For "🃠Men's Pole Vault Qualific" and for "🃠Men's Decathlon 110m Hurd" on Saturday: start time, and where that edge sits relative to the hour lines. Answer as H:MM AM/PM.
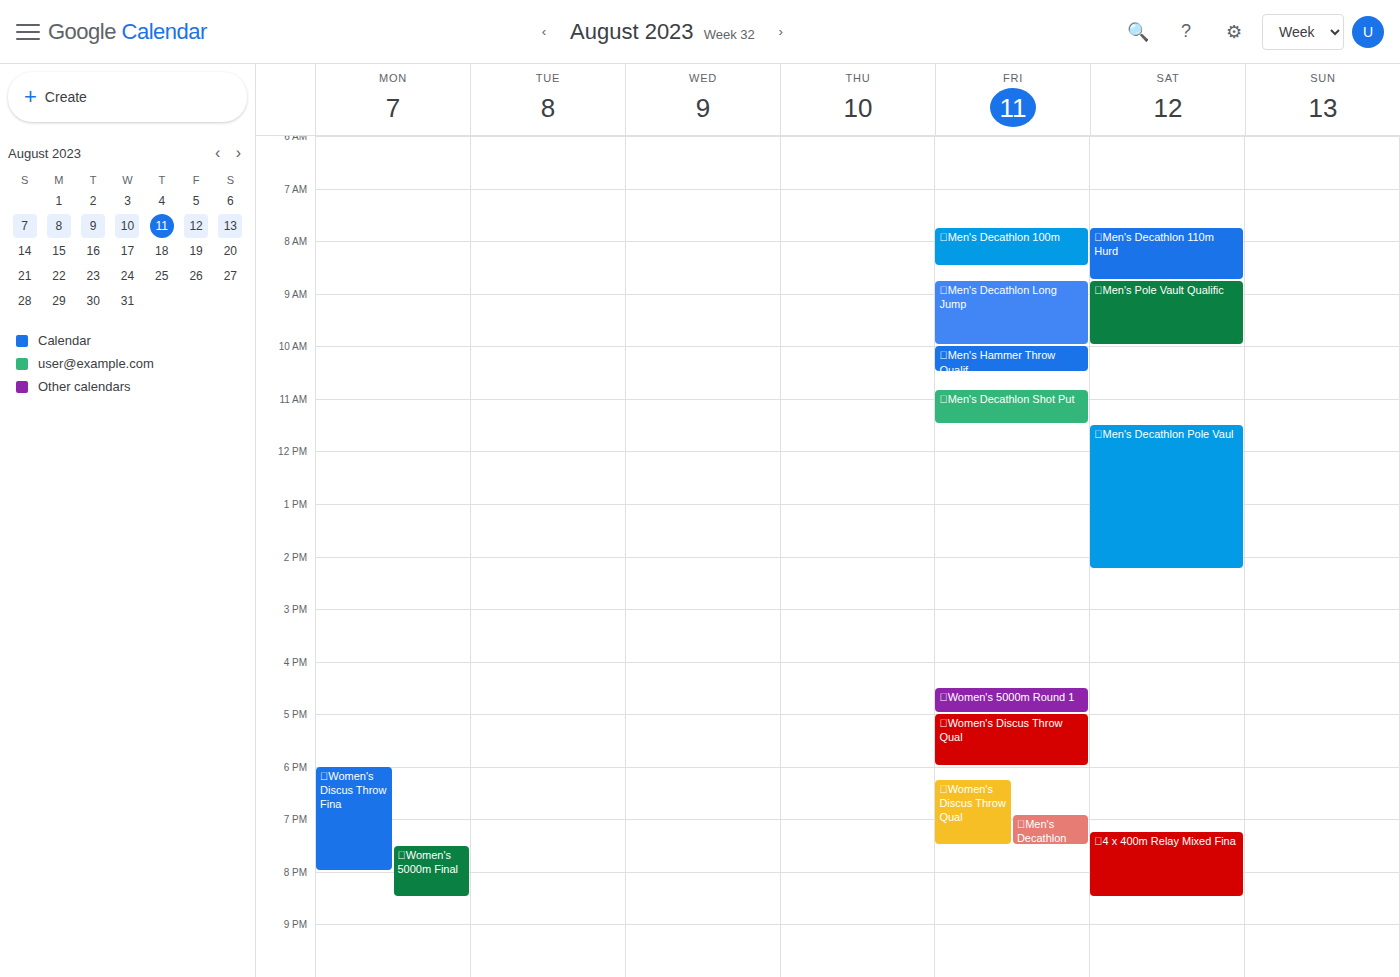
"🃠Men's Pole Vault Qualific": 8:45 AM, neither: three quarters of the way from the 8 AM line to the 9 AM line. "🃠Men's Decathlon 110m Hurd": 7:45 AM, neither: three quarters of the way from the 7 AM line to the 8 AM line.